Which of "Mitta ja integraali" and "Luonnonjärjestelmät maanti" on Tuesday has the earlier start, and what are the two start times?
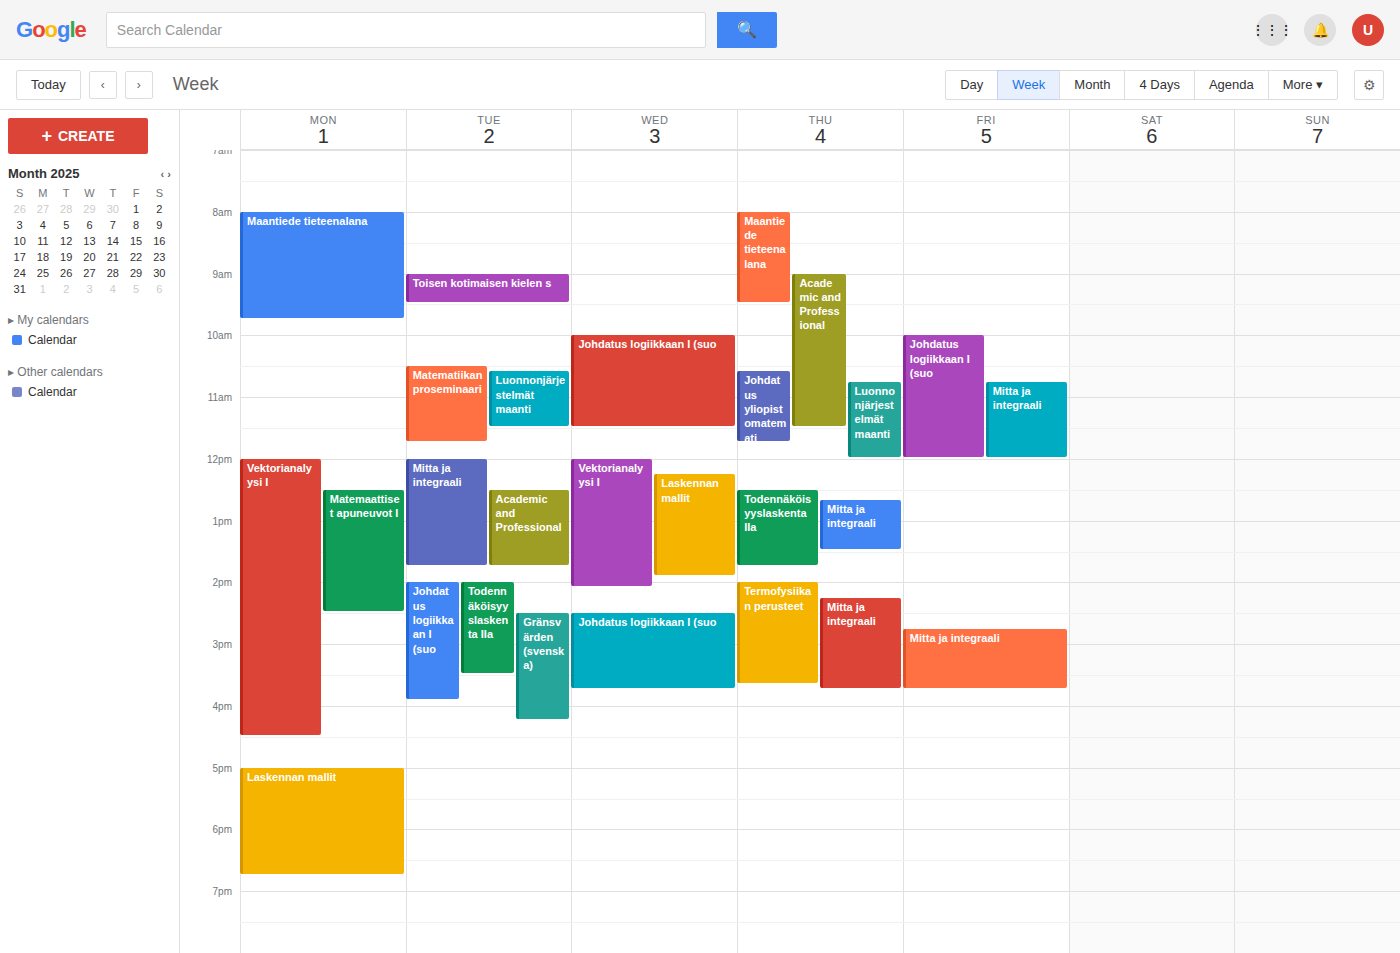
"Luonnonjärjestelmät maanti" 10:35 AM; "Mitta ja integraali" 12:00 PM.